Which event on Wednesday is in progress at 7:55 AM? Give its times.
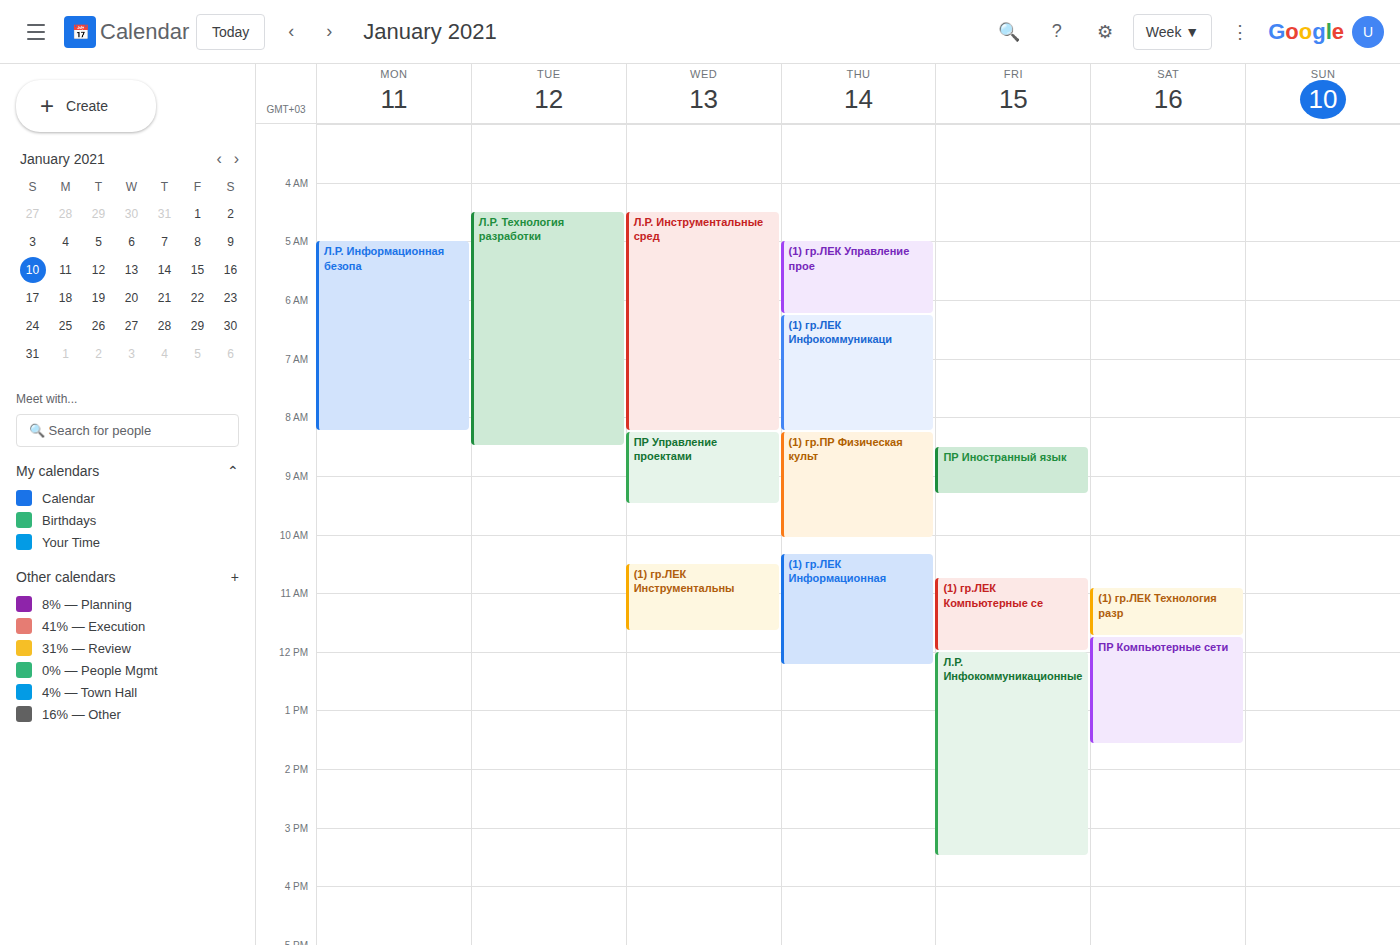
"Л.Р. Инструментальные сред", 4:30 AM to 8:15 AM